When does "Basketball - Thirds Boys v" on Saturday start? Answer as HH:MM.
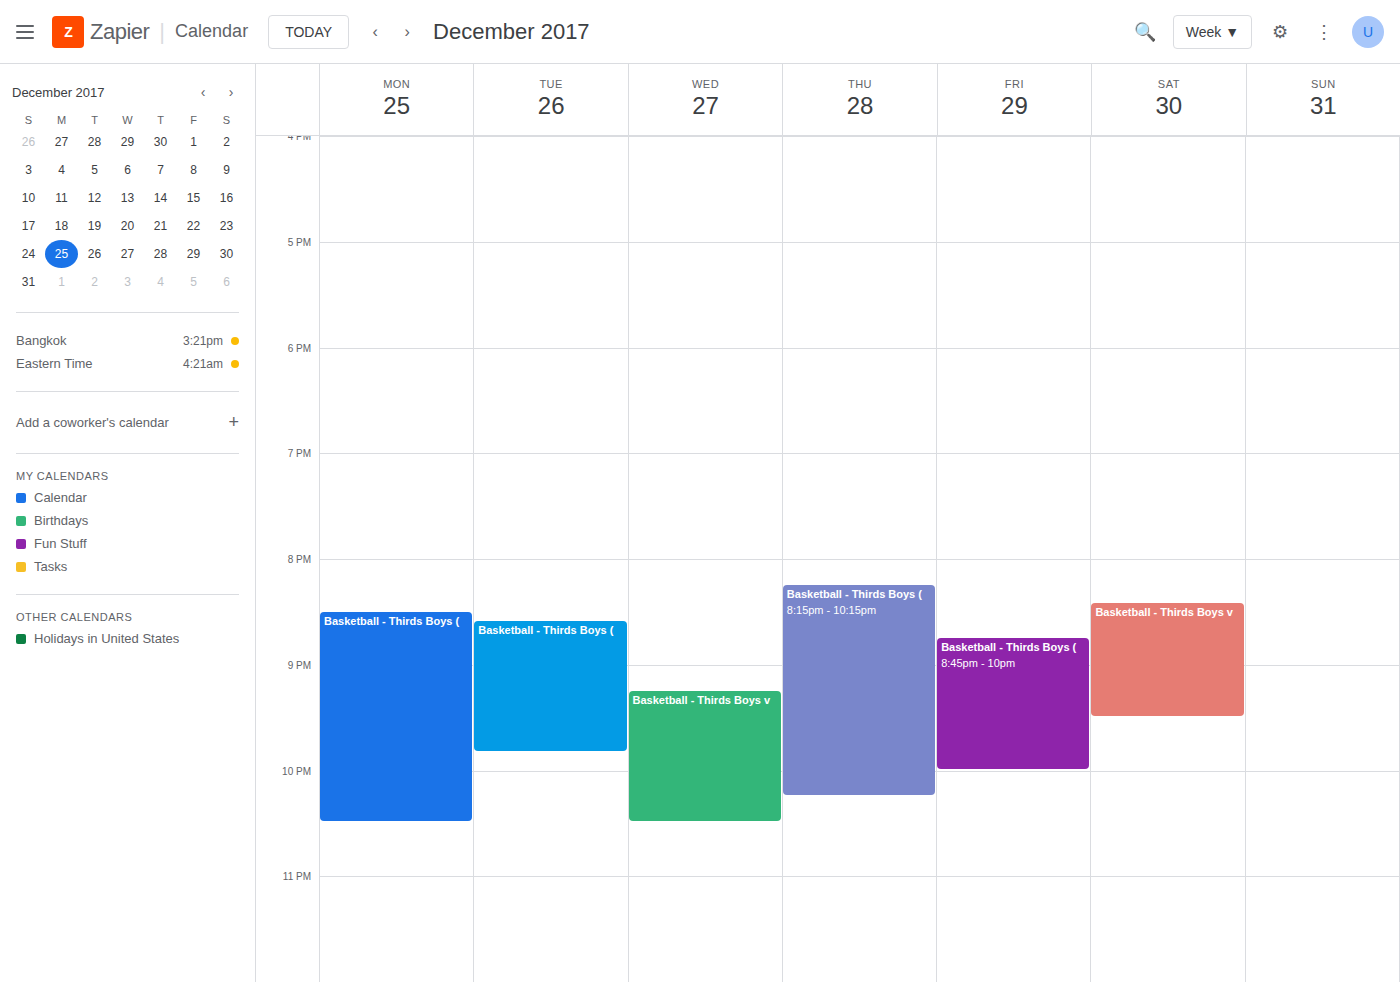
20:25